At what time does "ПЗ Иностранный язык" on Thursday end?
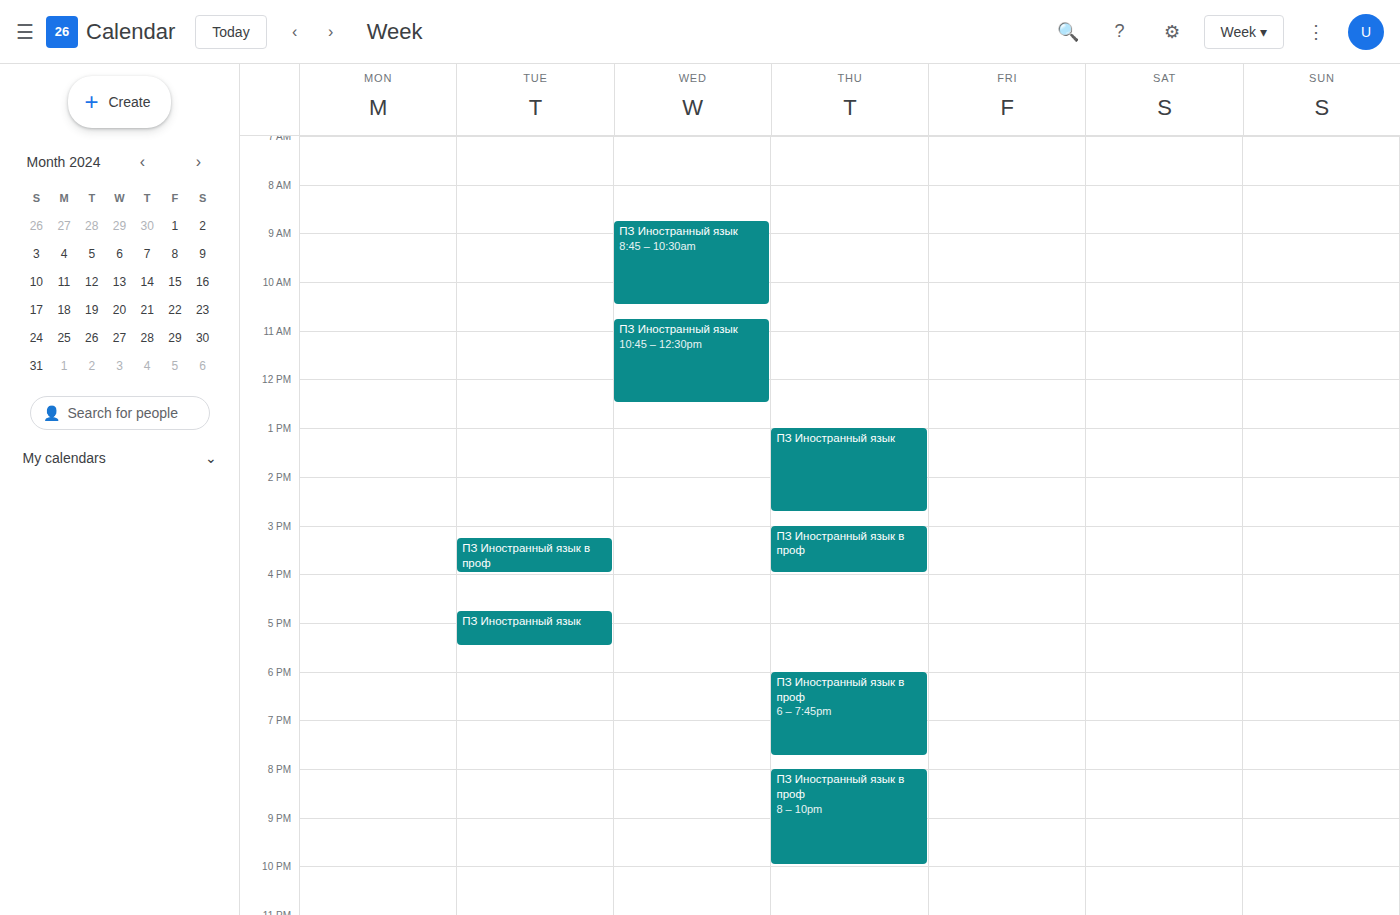
2:45 PM